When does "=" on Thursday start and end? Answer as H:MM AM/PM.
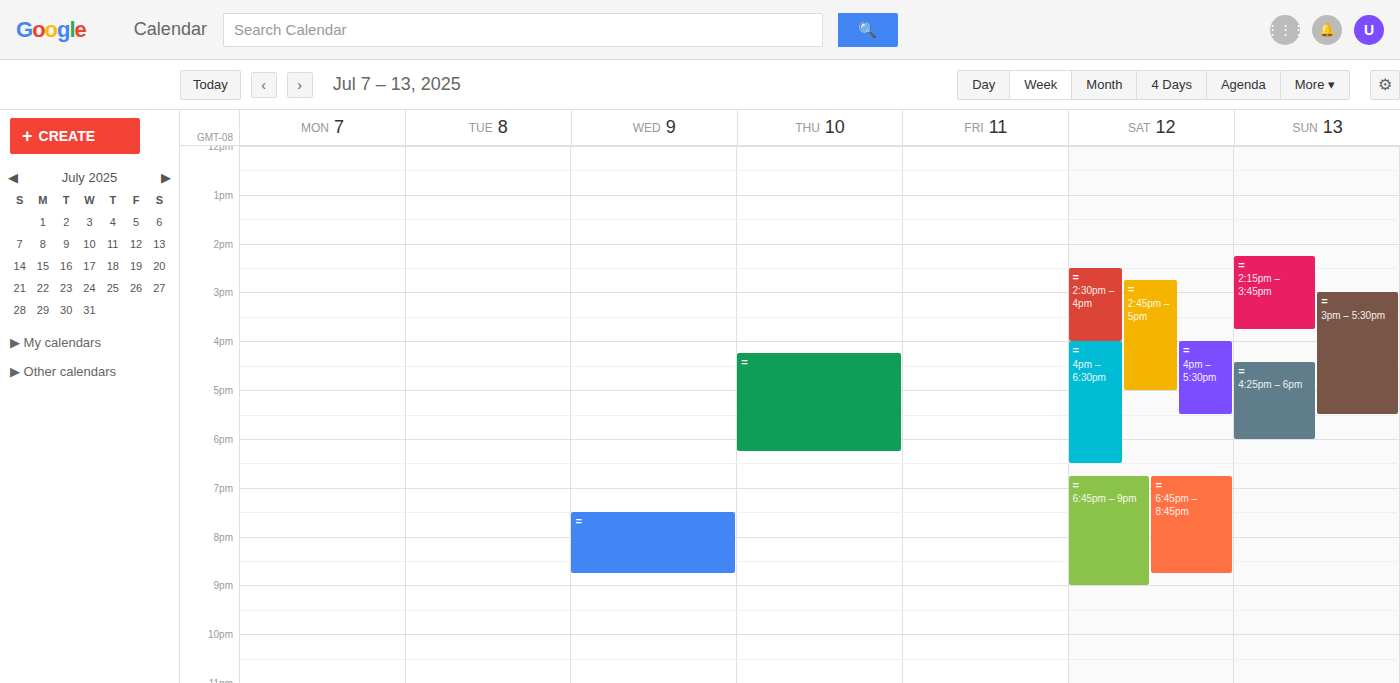
4:15 PM to 6:15 PM